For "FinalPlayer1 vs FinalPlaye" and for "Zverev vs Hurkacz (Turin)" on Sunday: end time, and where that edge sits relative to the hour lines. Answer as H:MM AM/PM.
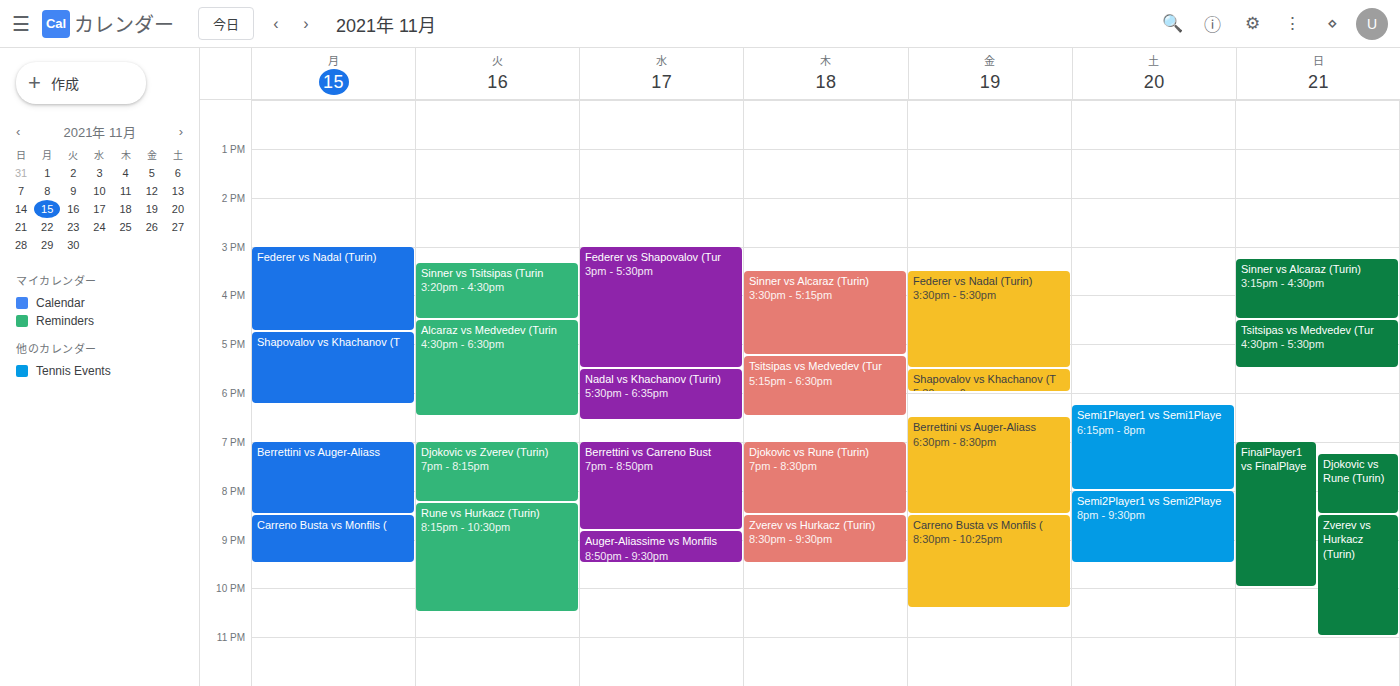
"FinalPlayer1 vs FinalPlaye": 10:00 PM, exactly on the 10 PM line. "Zverev vs Hurkacz (Turin)": 11:00 PM, exactly on the 11 PM line.